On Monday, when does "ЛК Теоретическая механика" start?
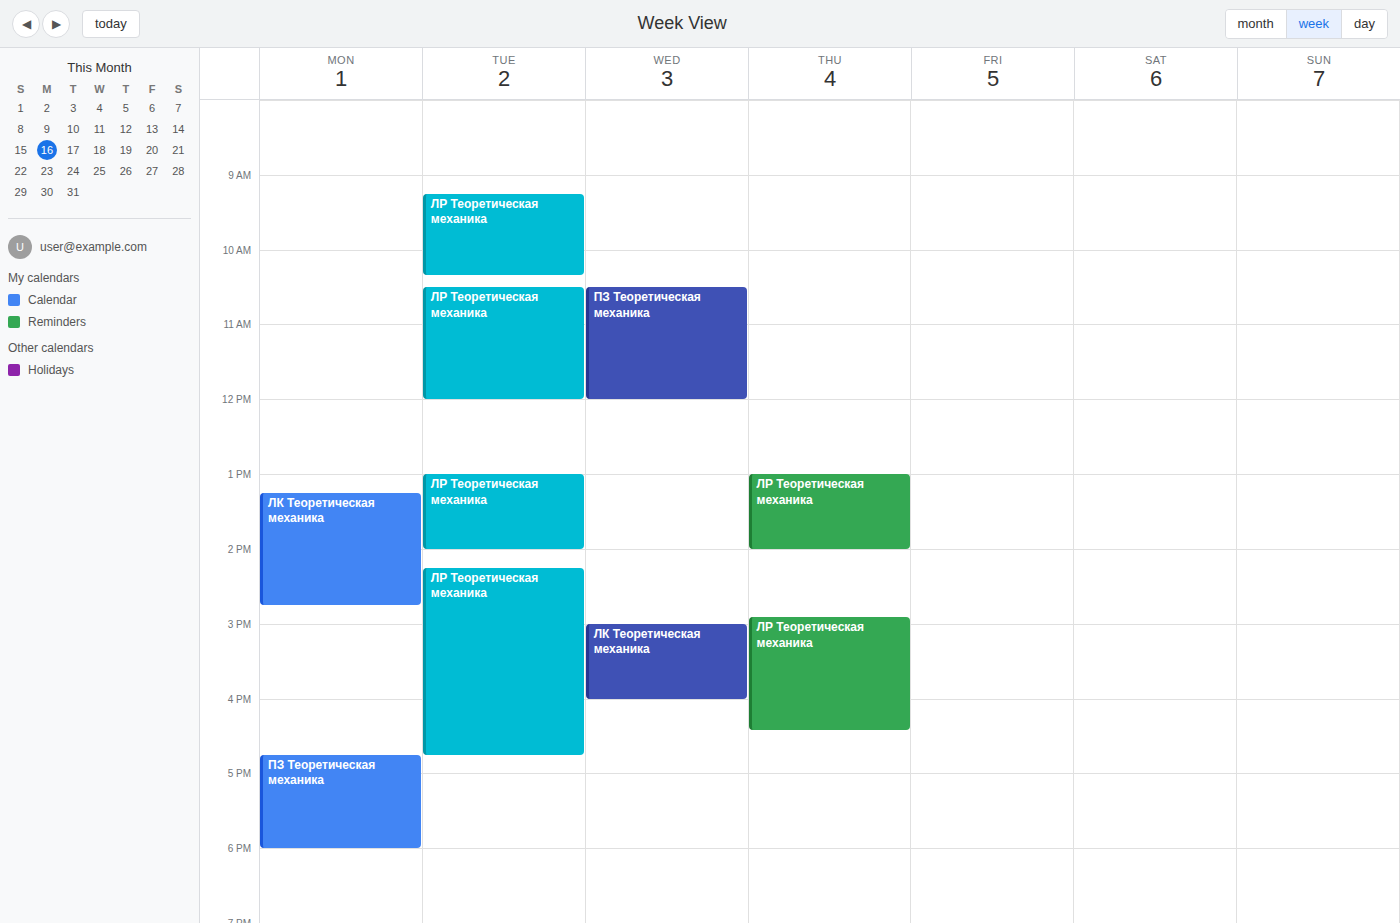
1:15 PM